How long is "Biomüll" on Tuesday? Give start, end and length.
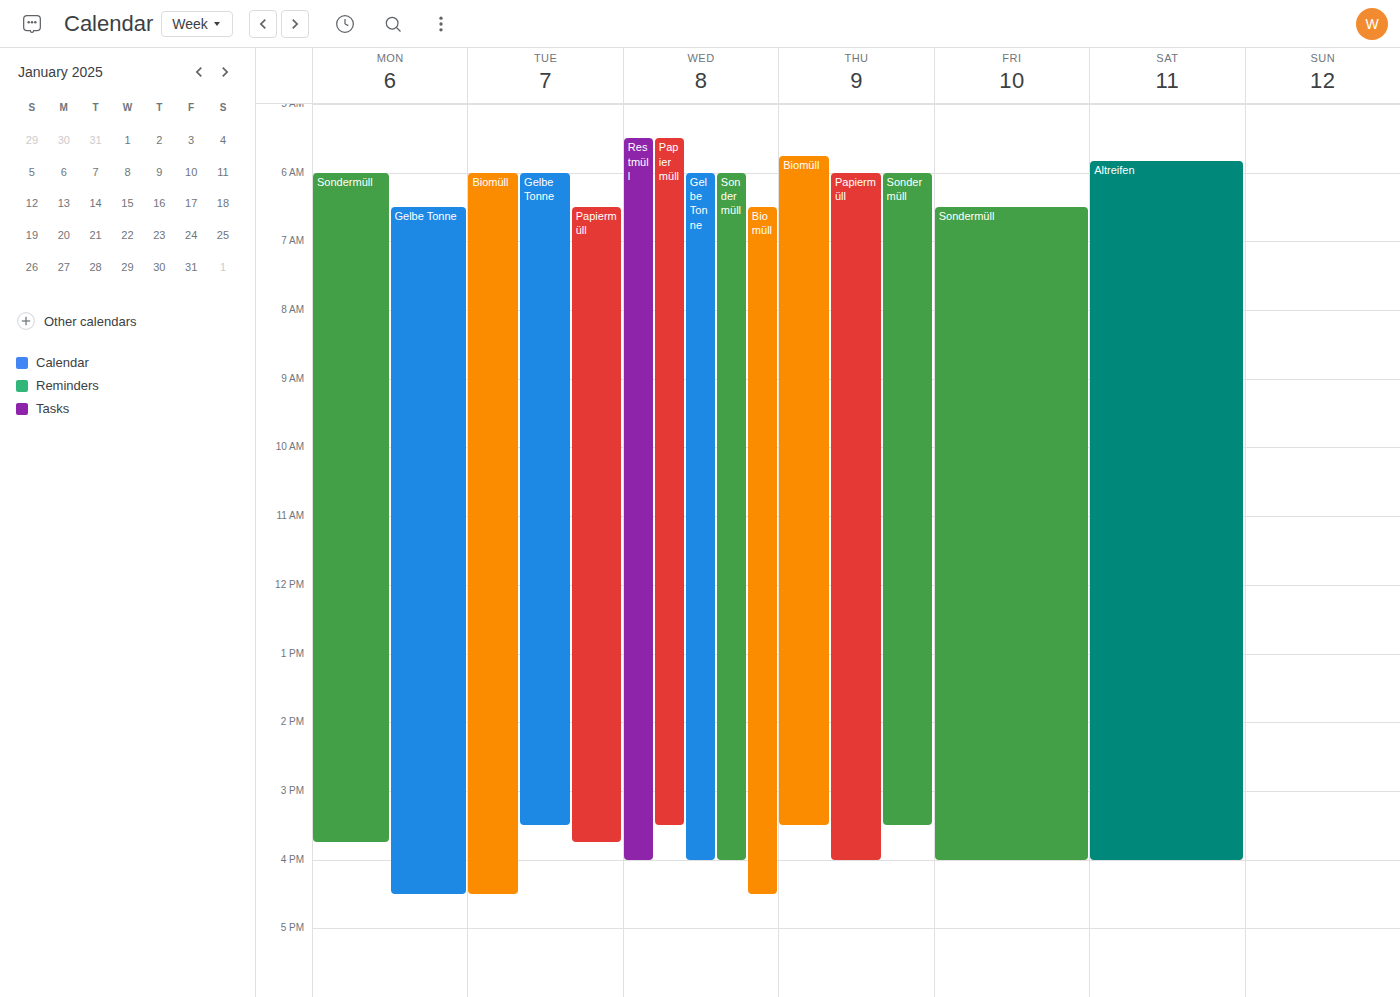
6:00 AM to 4:30 PM, 10 hours 30 minutes